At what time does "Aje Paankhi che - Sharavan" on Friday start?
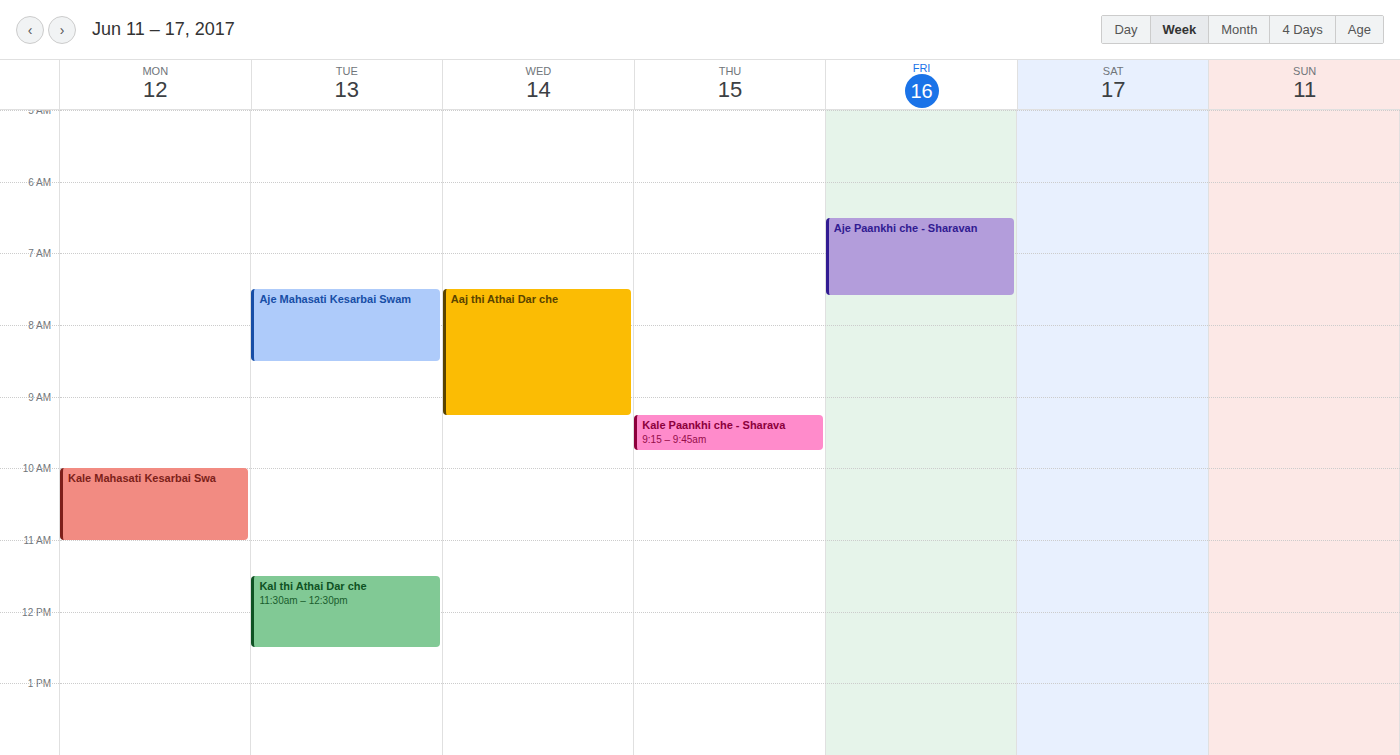
6:30 AM